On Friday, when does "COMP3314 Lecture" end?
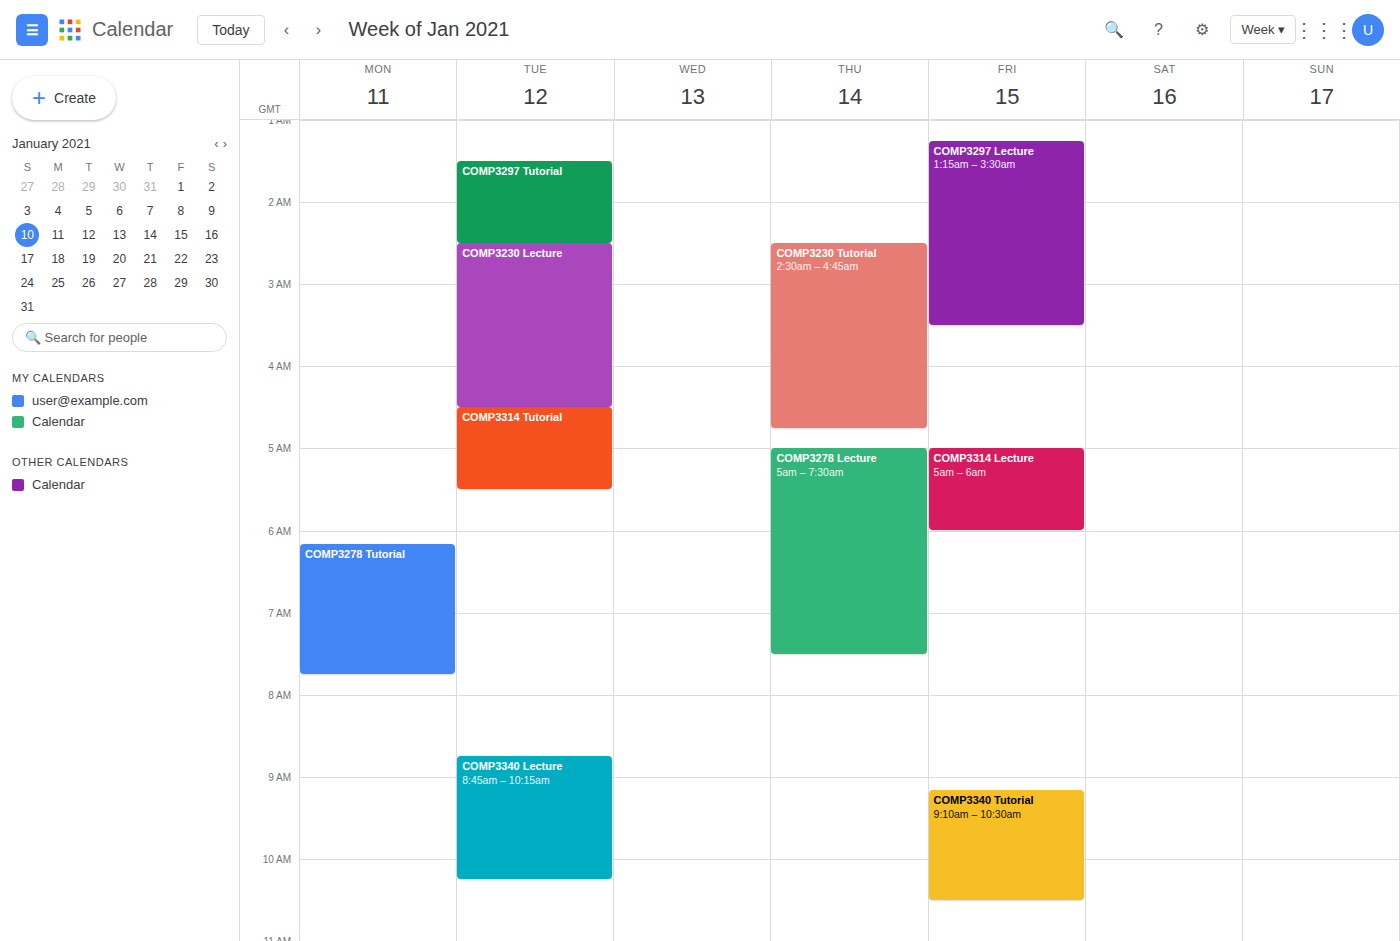
6:00 AM